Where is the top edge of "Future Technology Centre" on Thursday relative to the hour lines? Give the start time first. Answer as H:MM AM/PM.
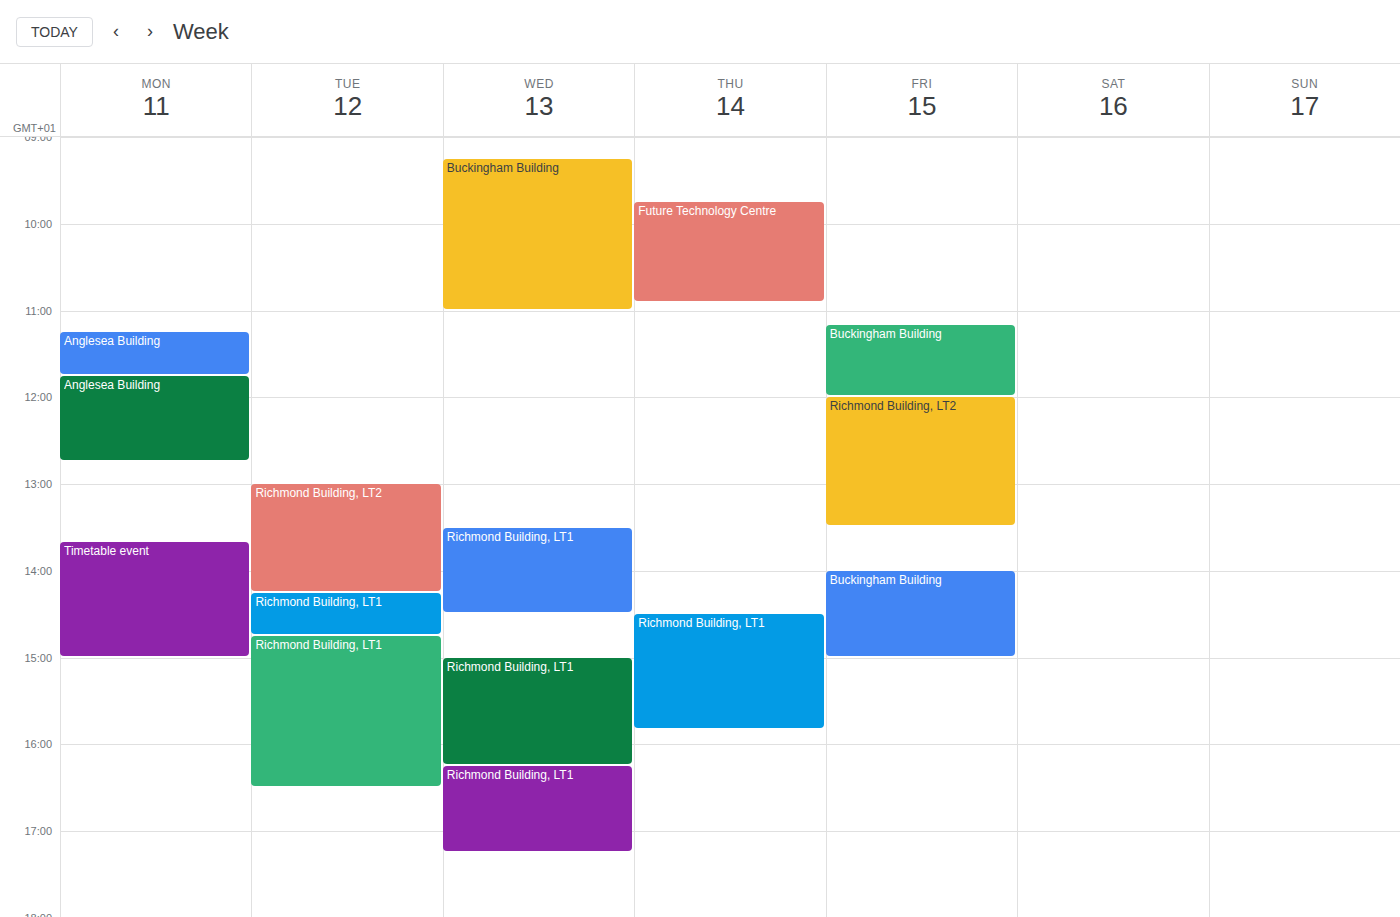
9:45 AM -- neither: three quarters of the way from the 9 AM line to the 10 AM line.